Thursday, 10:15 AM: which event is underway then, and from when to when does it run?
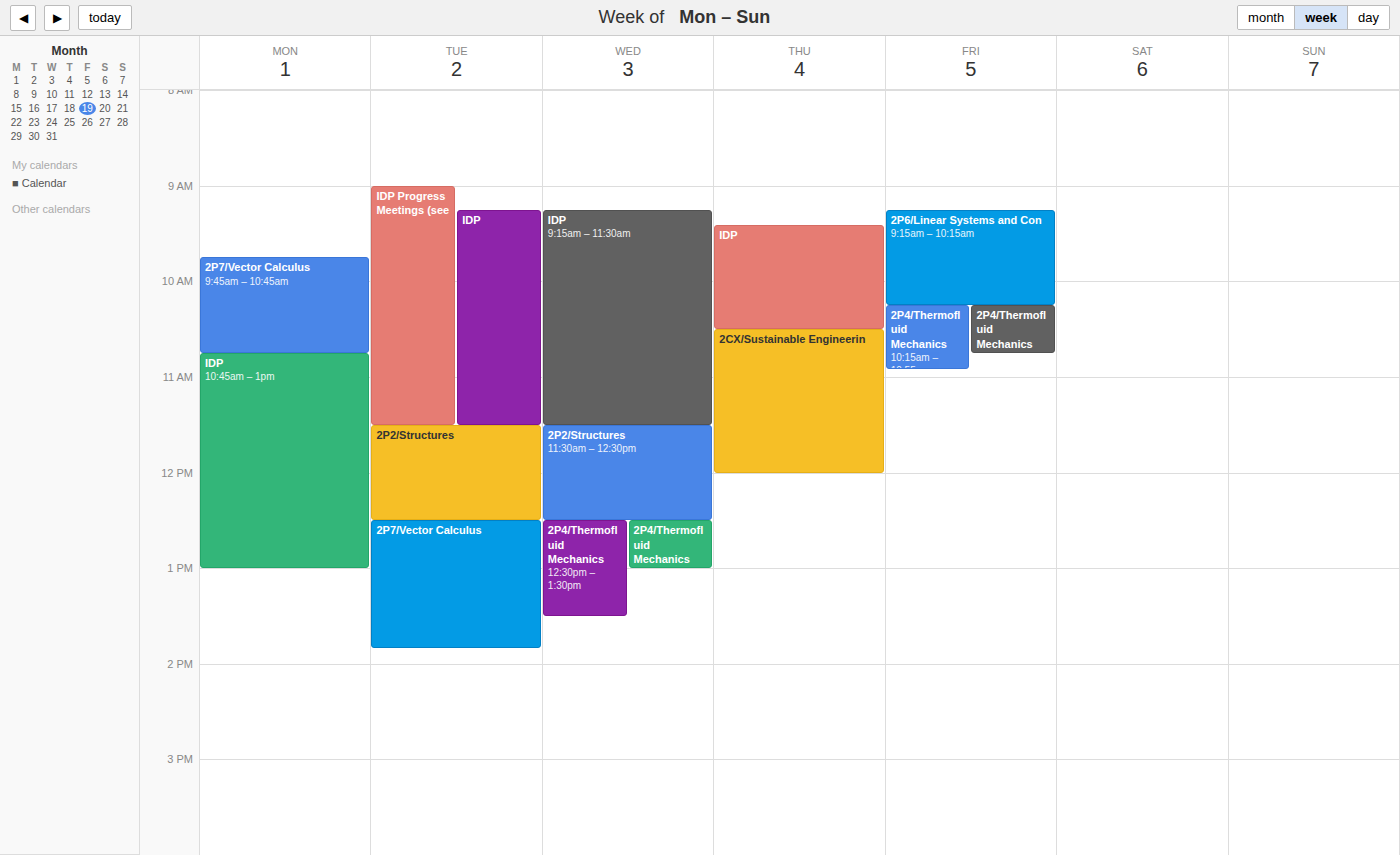
"IDP", 9:25 AM to 10:30 AM